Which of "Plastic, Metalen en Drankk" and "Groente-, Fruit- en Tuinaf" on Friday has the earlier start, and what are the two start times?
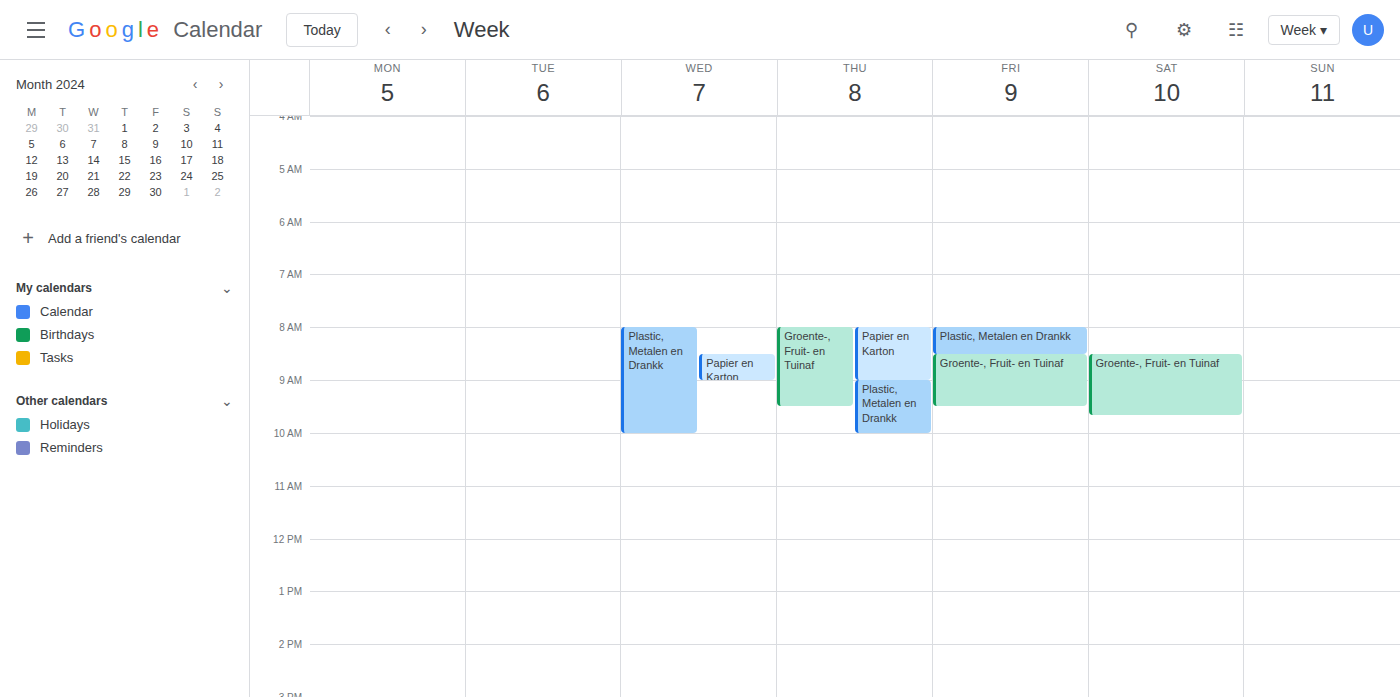
"Plastic, Metalen en Drankk" 8:00 AM; "Groente-, Fruit- en Tuinaf" 8:30 AM.